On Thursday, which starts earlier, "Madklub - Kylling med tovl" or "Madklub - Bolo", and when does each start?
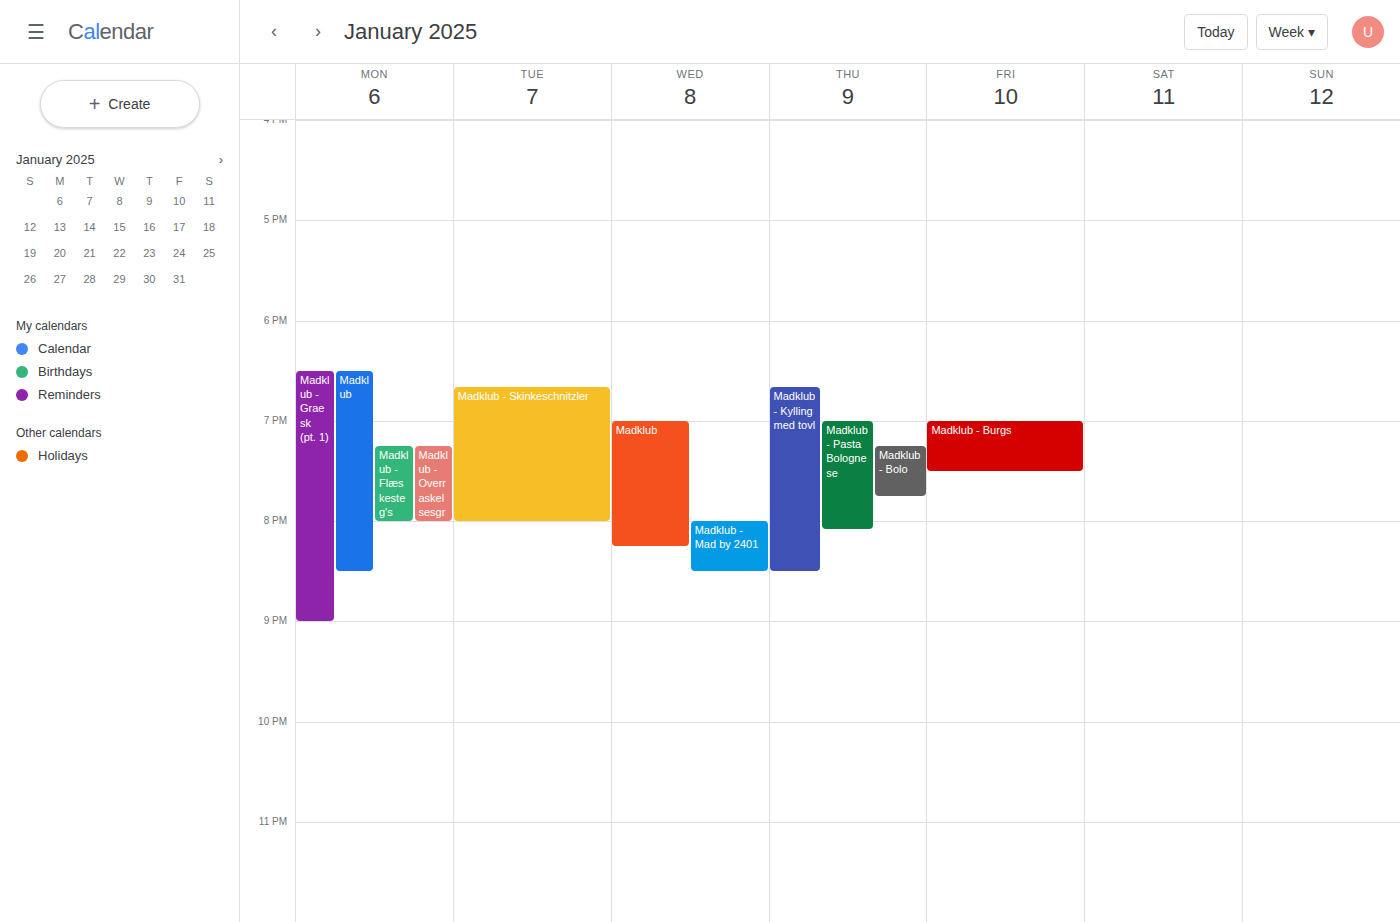
"Madklub - Kylling med tovl" 6:40 PM; "Madklub - Bolo" 7:15 PM.